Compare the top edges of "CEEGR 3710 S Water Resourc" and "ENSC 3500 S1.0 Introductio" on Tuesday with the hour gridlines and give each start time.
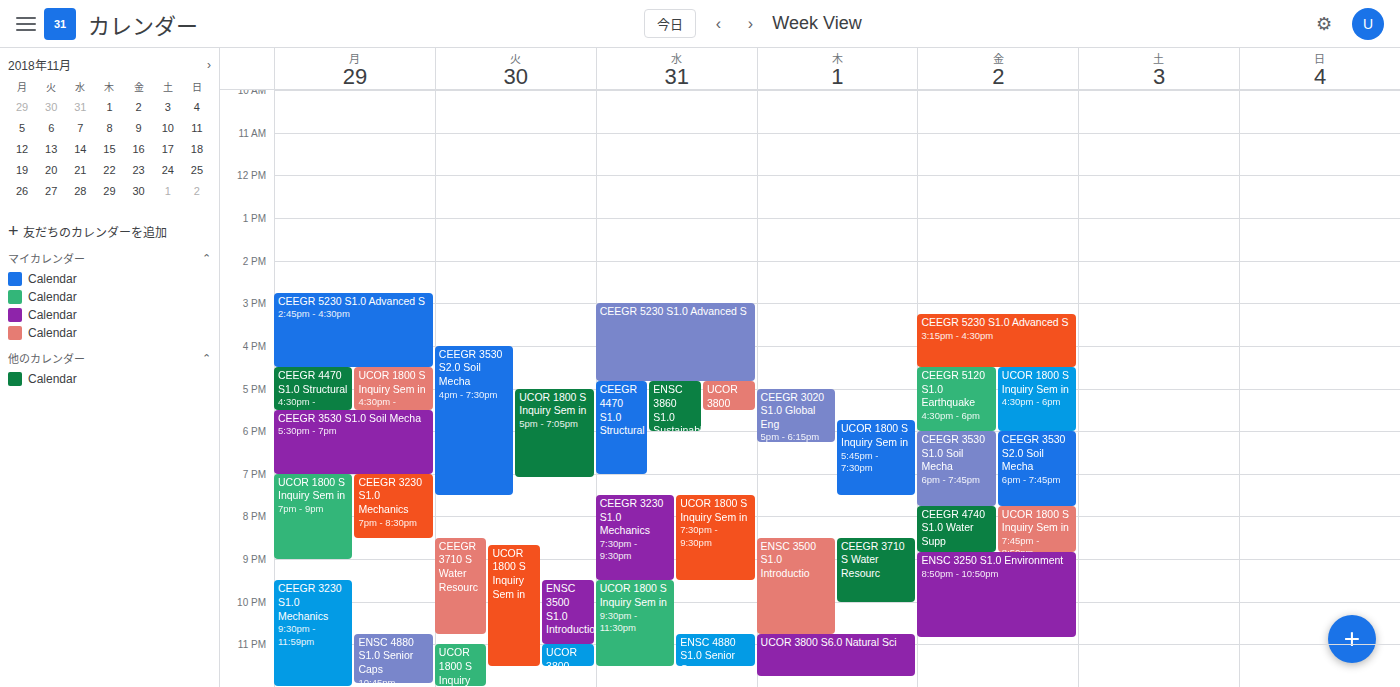
"CEEGR 3710 S Water Resourc": 8:30 PM, halfway between the 8 PM and 9 PM lines. "ENSC 3500 S1.0 Introductio": 9:30 PM, halfway between the 9 PM and 10 PM lines.